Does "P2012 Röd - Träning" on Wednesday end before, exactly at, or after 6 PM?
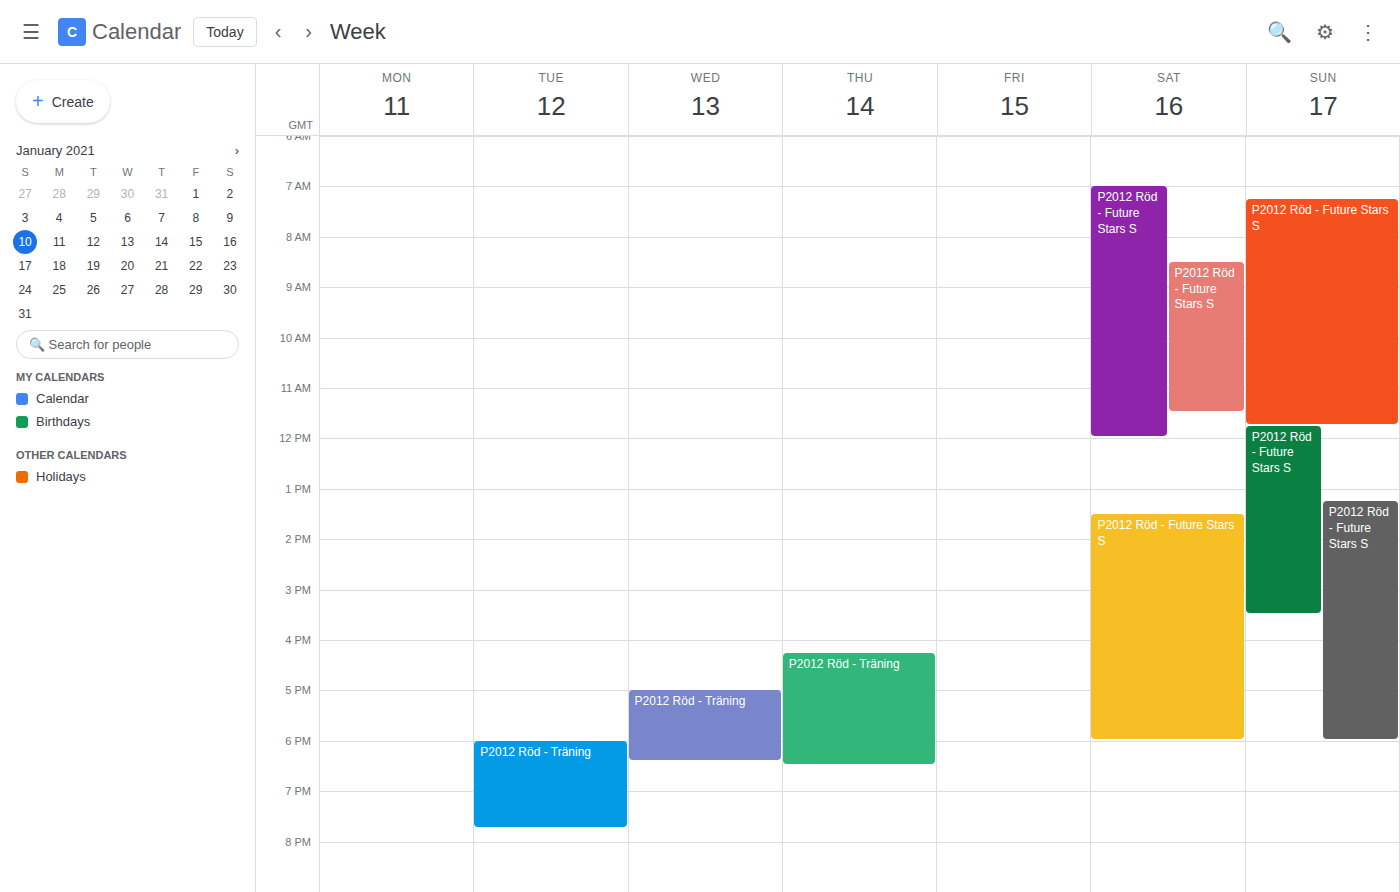
6:25 PM -- after 6 PM, 25 minutes below the 6 PM line.